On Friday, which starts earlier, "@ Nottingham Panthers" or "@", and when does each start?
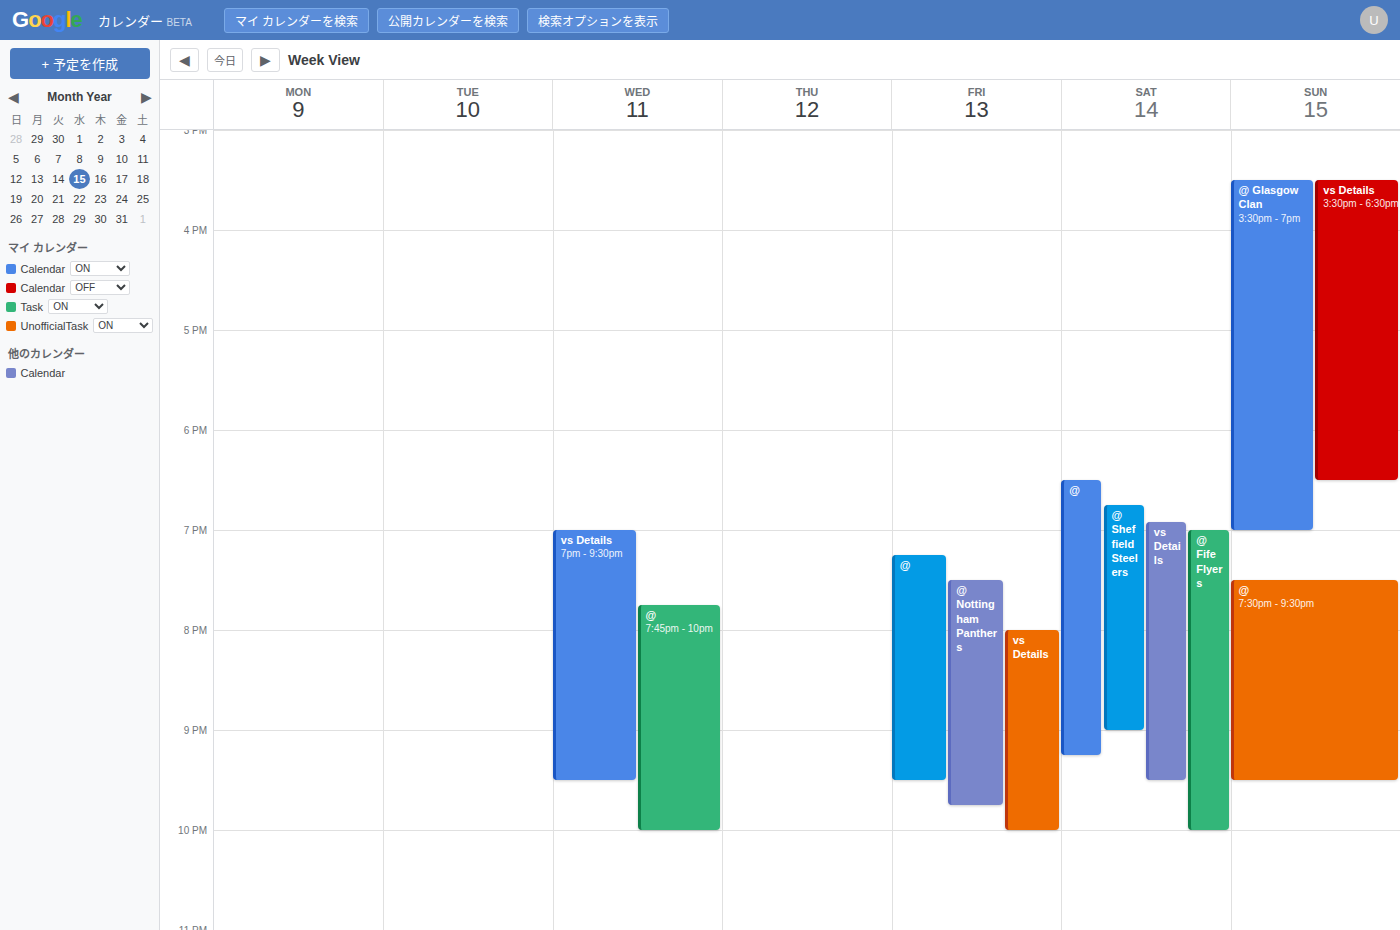
"@" 7:15 PM; "@ Nottingham Panthers" 7:30 PM.